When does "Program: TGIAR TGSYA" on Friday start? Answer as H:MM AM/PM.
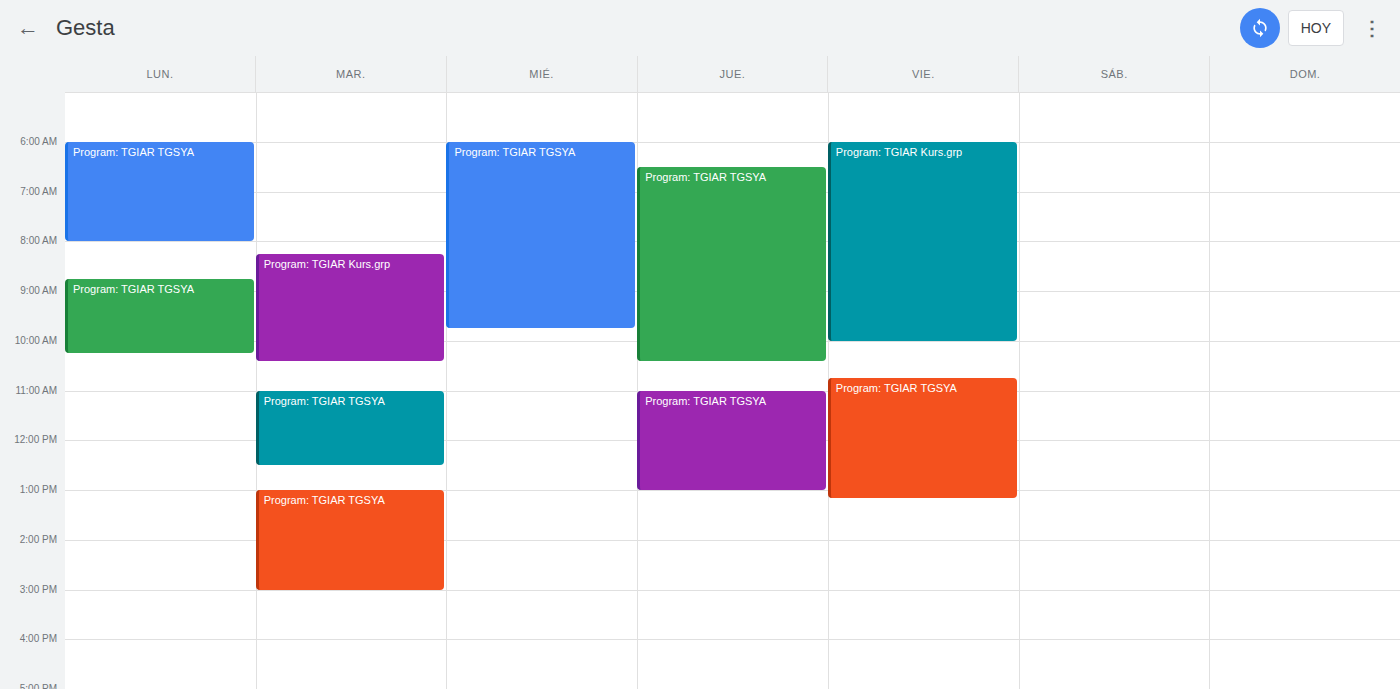
10:45 AM